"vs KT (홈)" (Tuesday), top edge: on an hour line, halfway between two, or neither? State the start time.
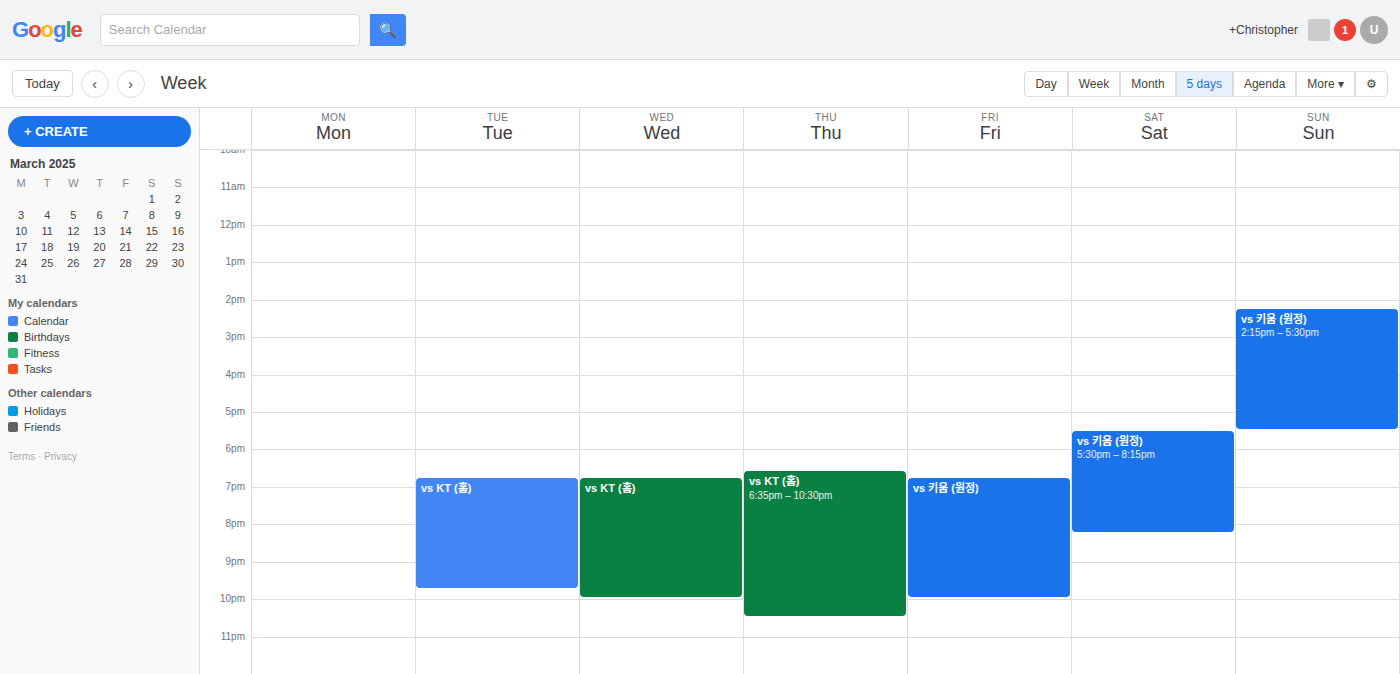
6:45 PM -- neither: three quarters of the way from the 6 PM line to the 7 PM line.